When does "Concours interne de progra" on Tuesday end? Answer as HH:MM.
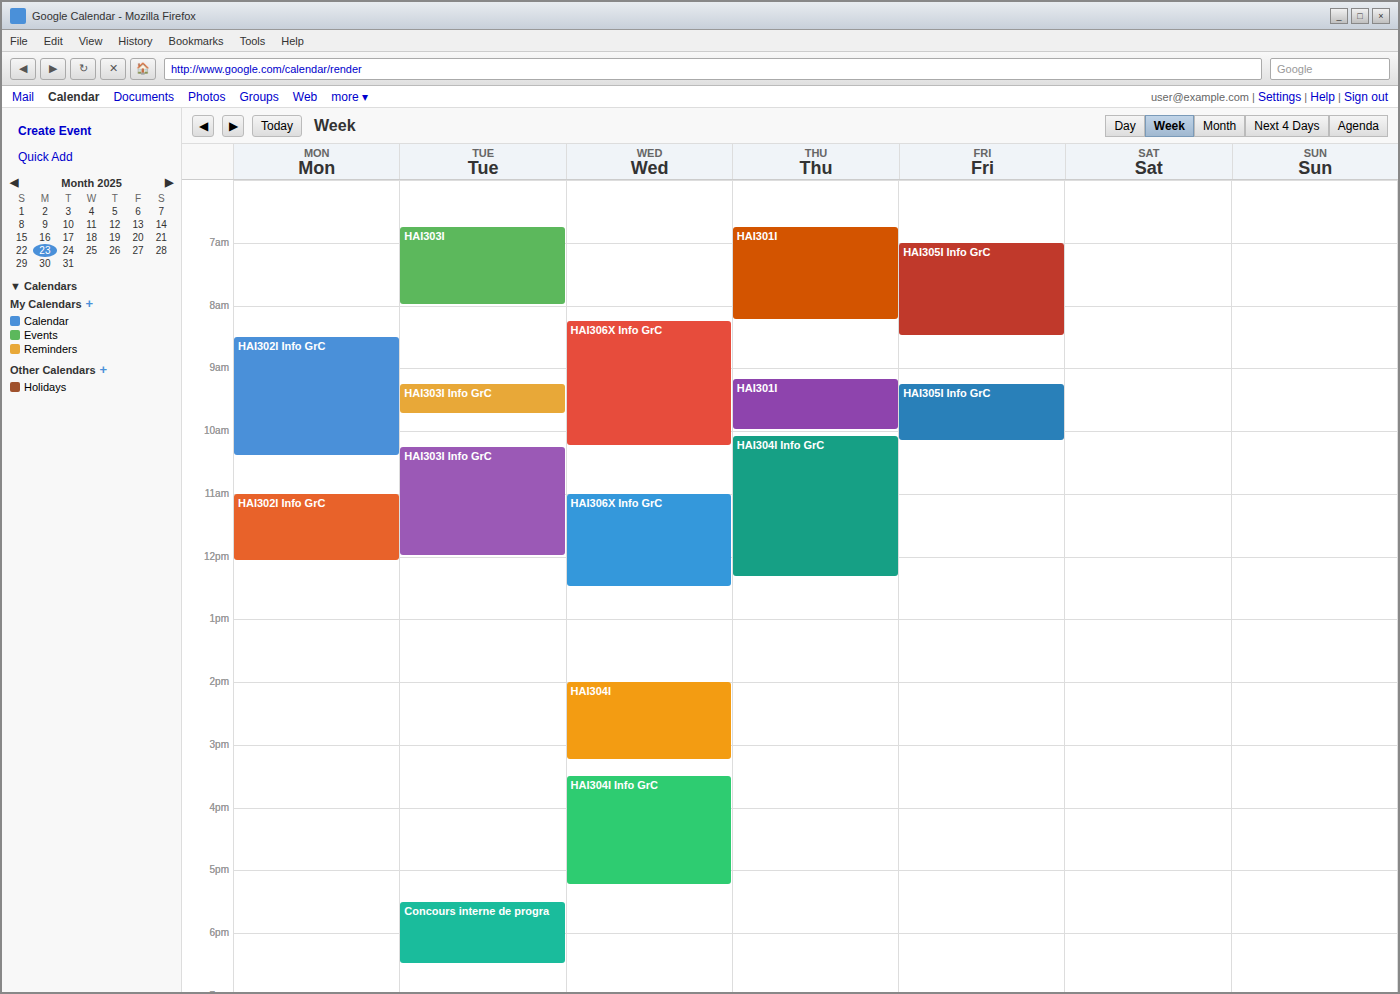
18:30